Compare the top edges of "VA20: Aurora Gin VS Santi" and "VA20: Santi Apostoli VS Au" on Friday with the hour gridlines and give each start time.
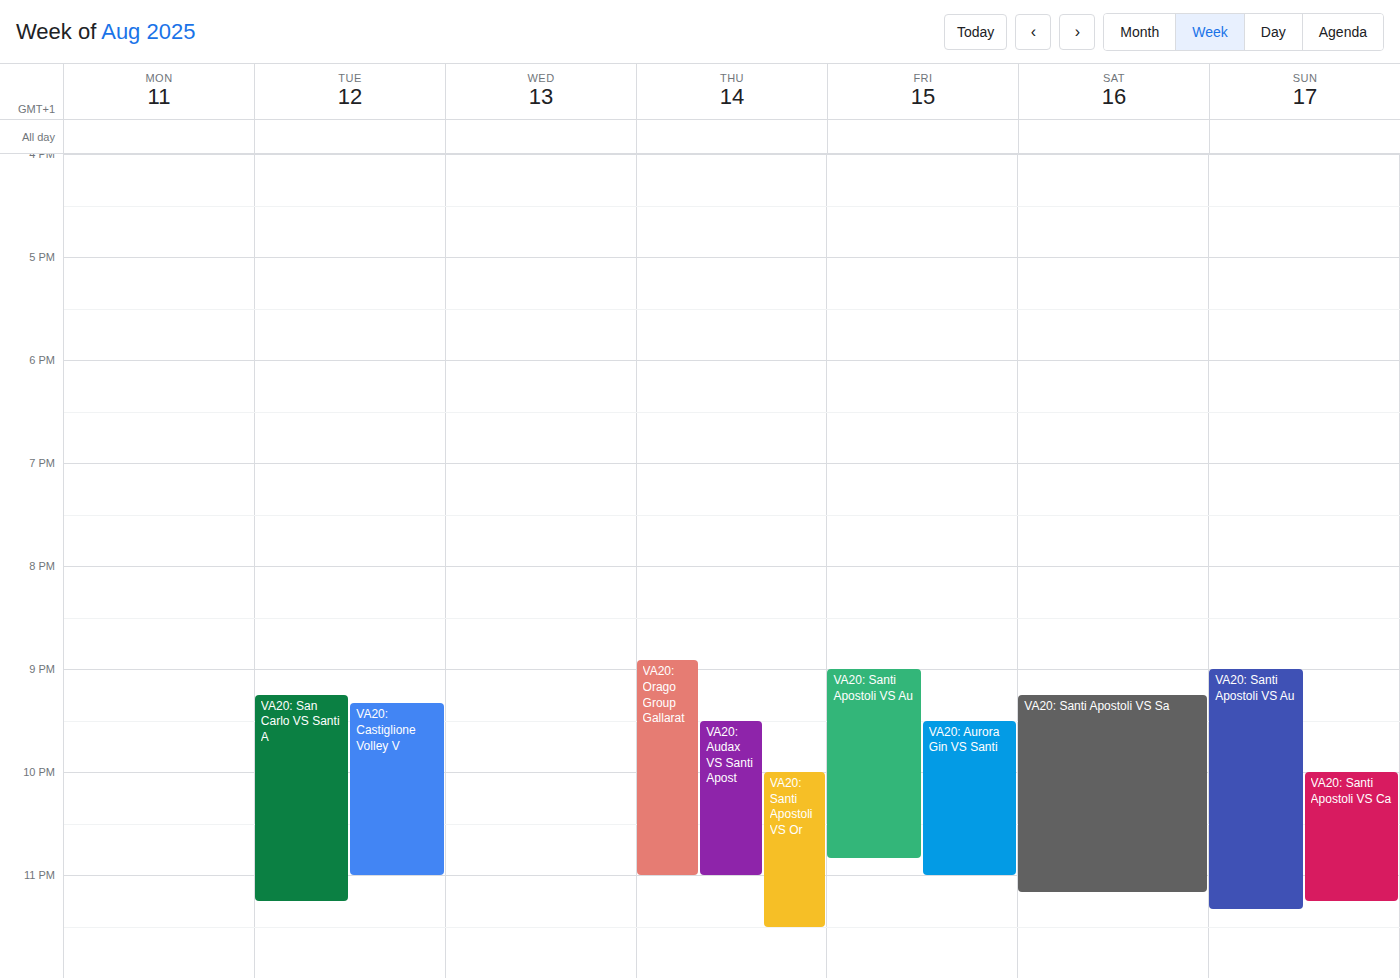
"VA20: Aurora Gin VS Santi": 9:30 PM, halfway between the 9 PM and 10 PM lines. "VA20: Santi Apostoli VS Au": 9:00 PM, exactly on the 9 PM line.